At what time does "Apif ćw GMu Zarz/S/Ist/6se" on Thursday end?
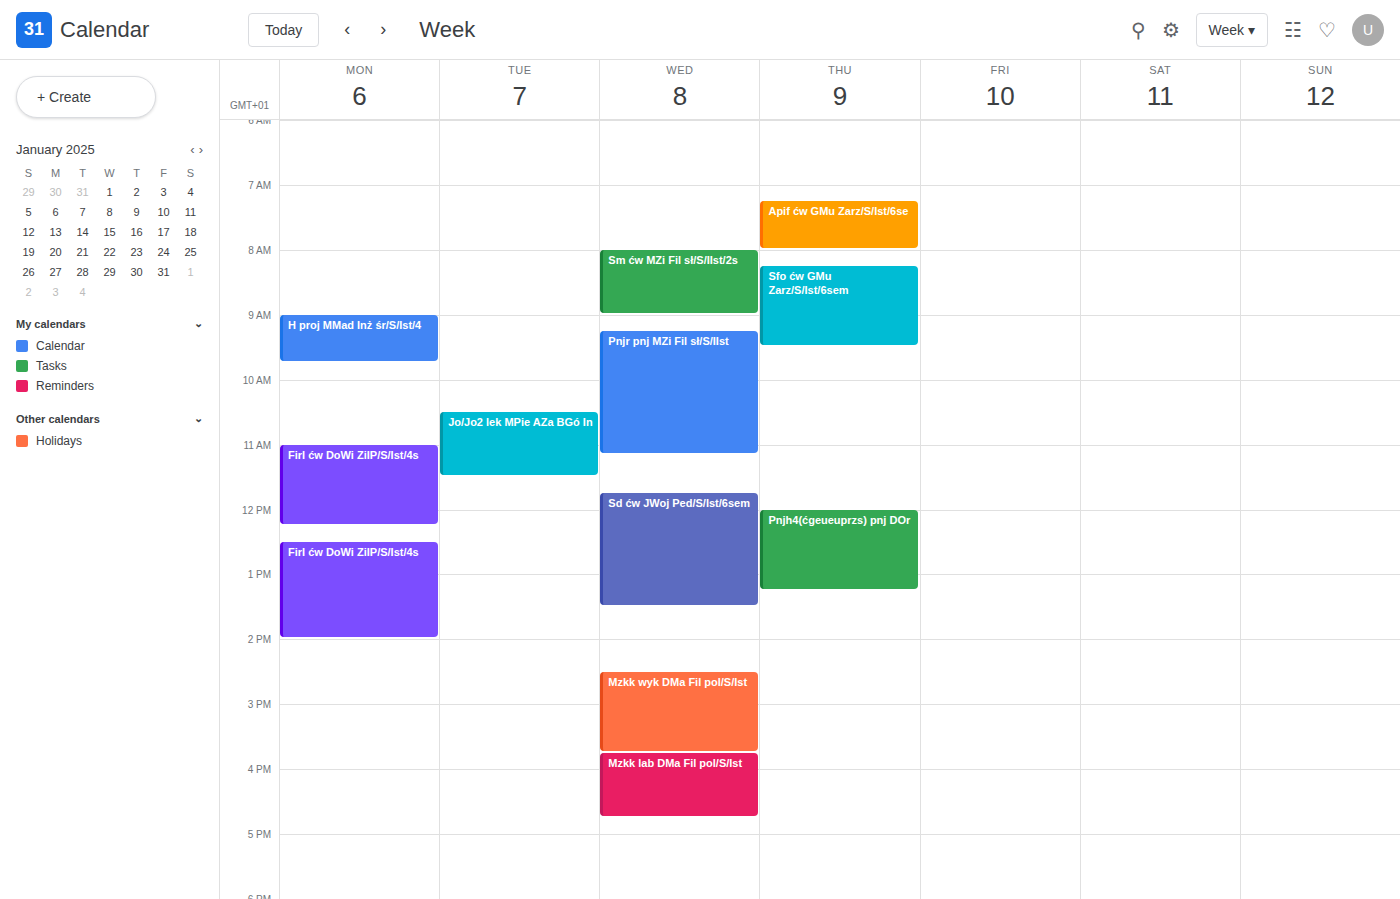
8:00 AM